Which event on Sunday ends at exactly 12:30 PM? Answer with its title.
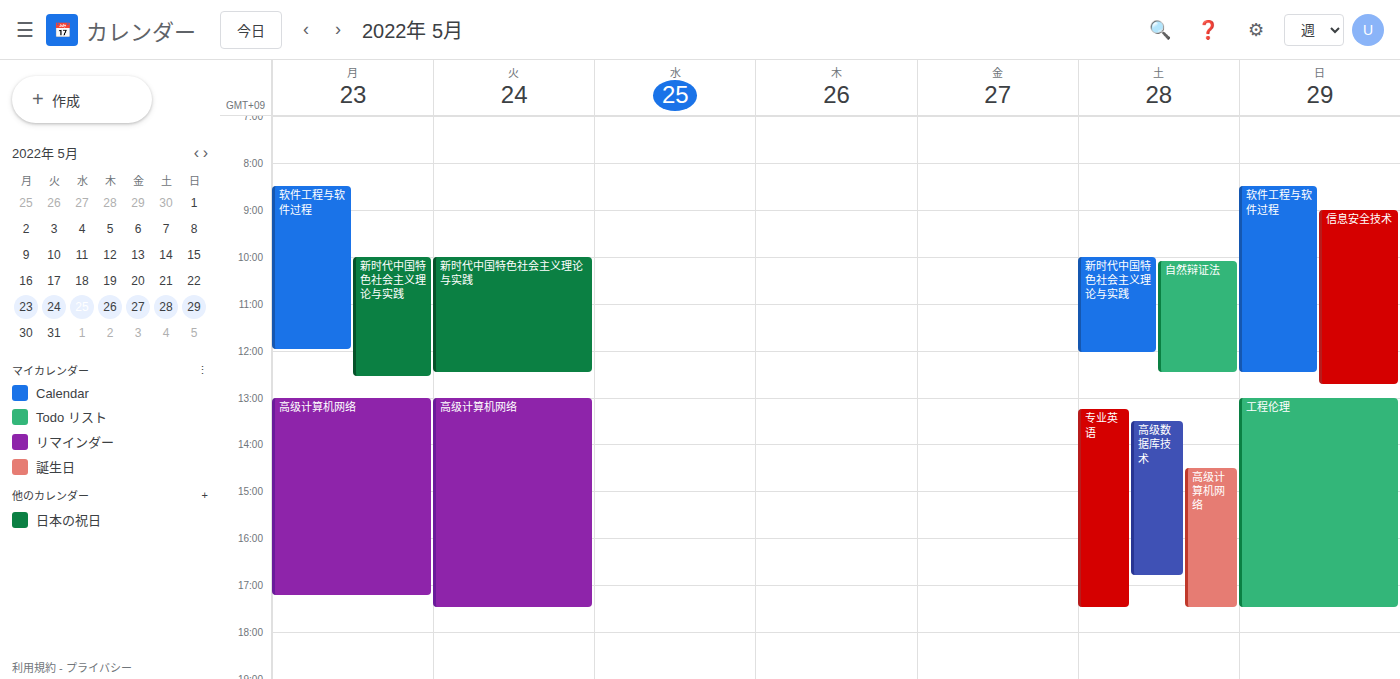
"软件工程与软件过程"